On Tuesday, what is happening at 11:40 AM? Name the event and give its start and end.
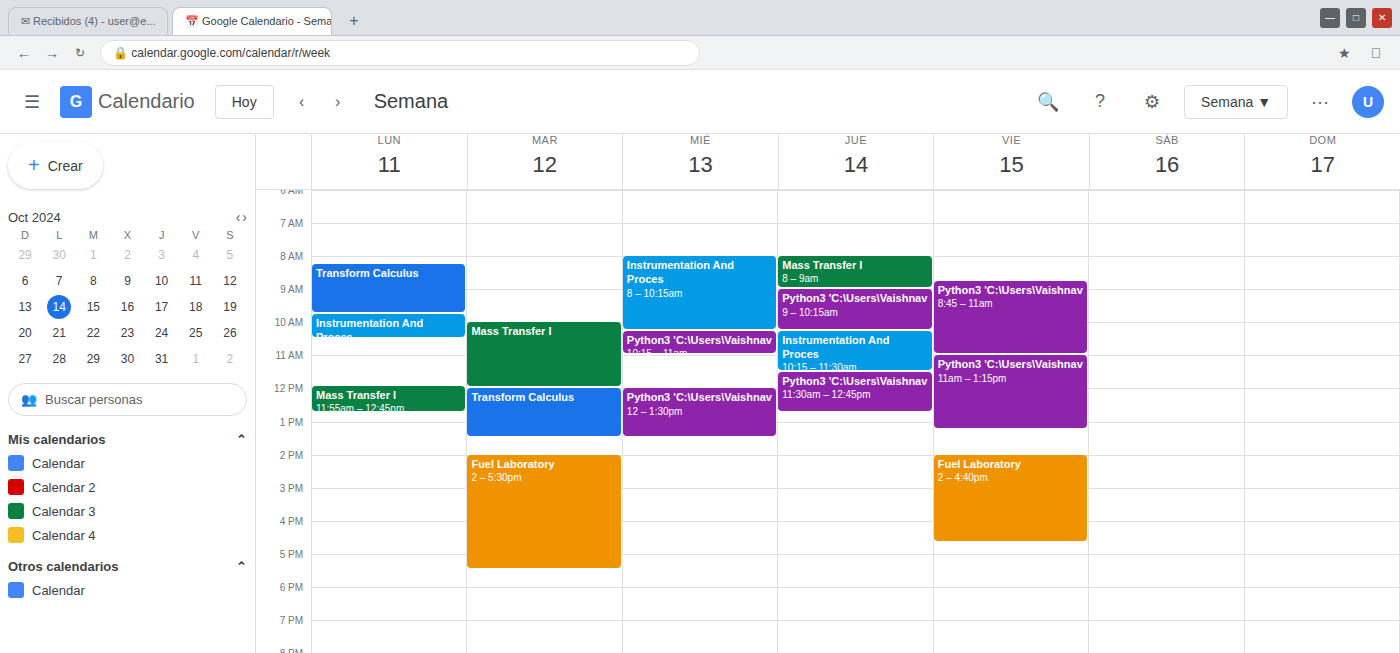
"Mass Transfer I", 10:00 AM to 12:00 PM